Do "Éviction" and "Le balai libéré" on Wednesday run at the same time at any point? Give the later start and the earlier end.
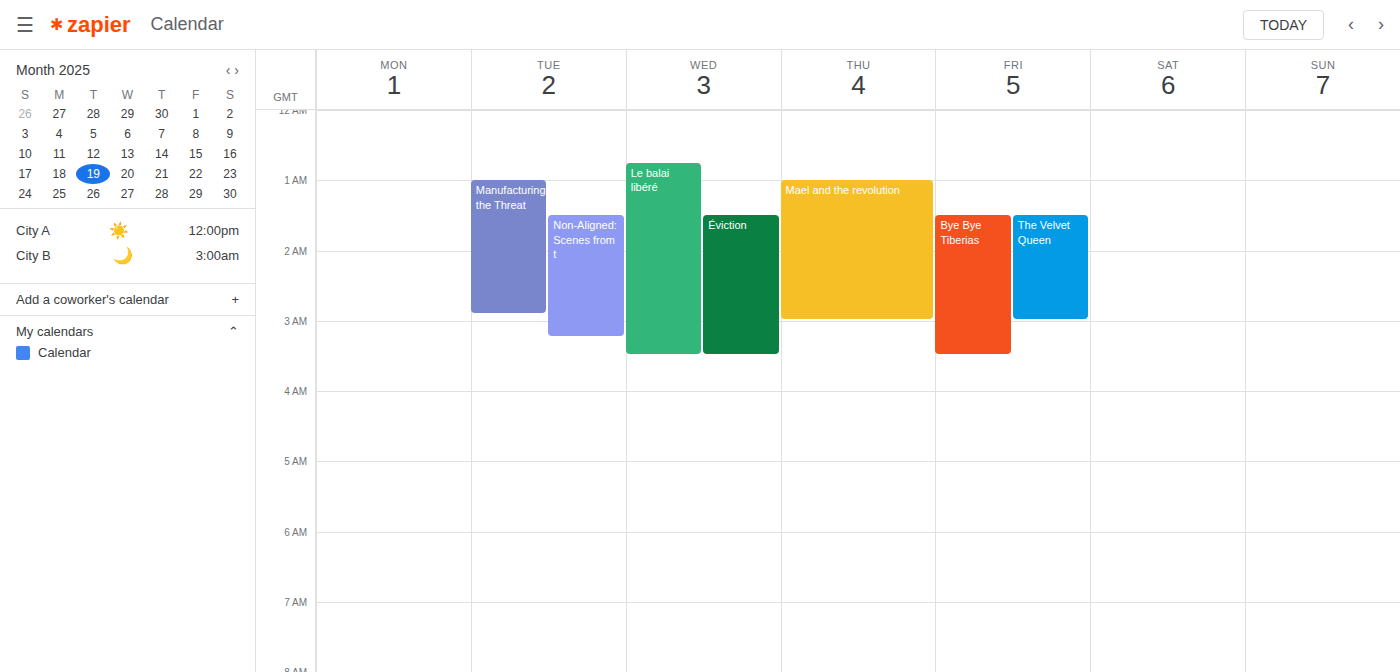
"Éviction" starts at 1:30 AM, before "Le balai libéré" ends at 3:30 AM -- they overlap.